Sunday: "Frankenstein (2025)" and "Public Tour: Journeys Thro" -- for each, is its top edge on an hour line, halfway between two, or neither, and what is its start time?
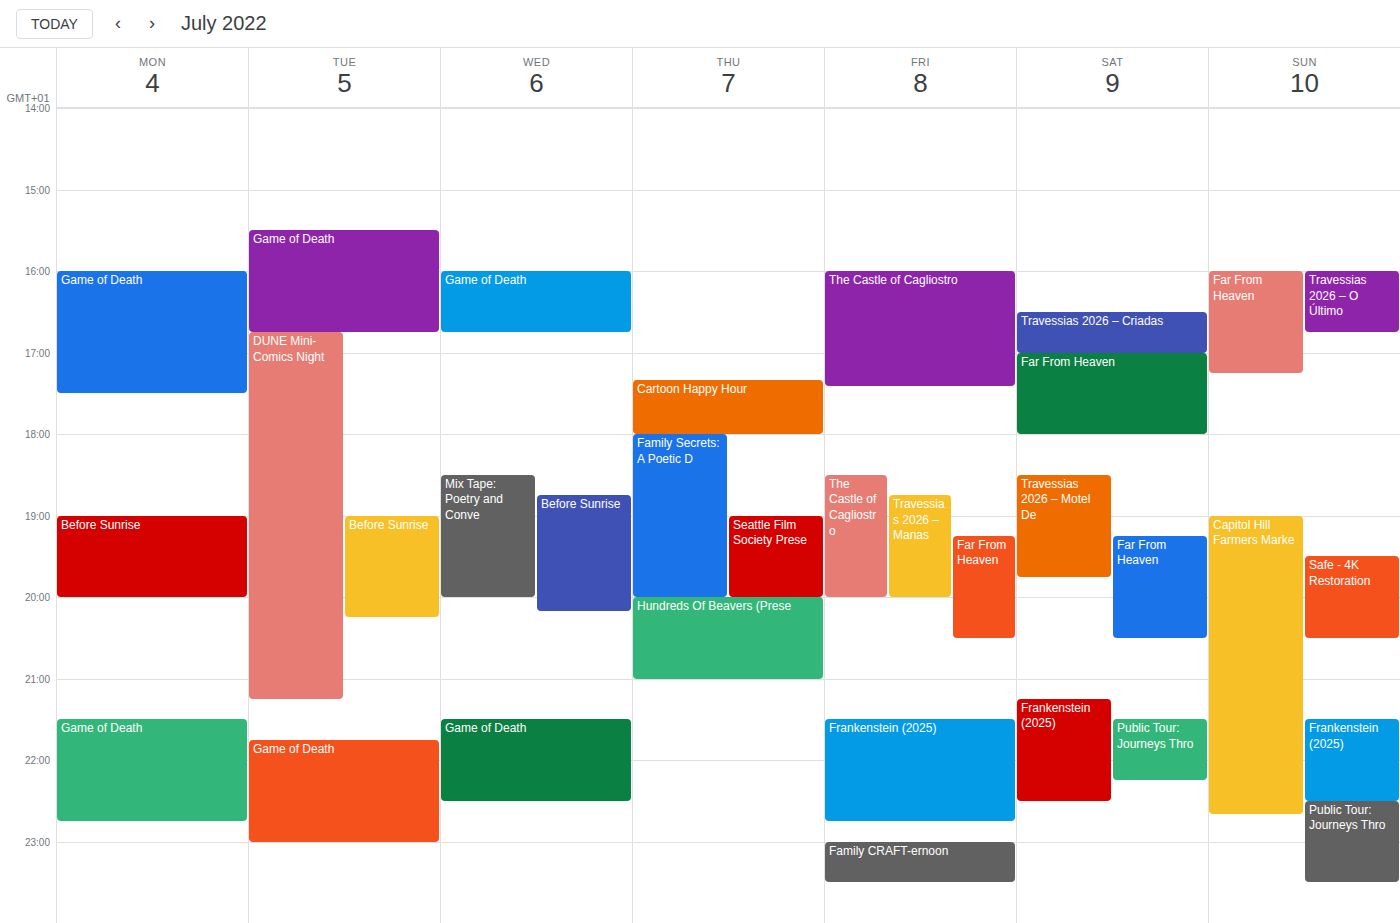
"Frankenstein (2025)": 21:30, halfway between the 21:00 and 22:00 lines. "Public Tour: Journeys Thro": 22:30, halfway between the 22:00 and 23:00 lines.